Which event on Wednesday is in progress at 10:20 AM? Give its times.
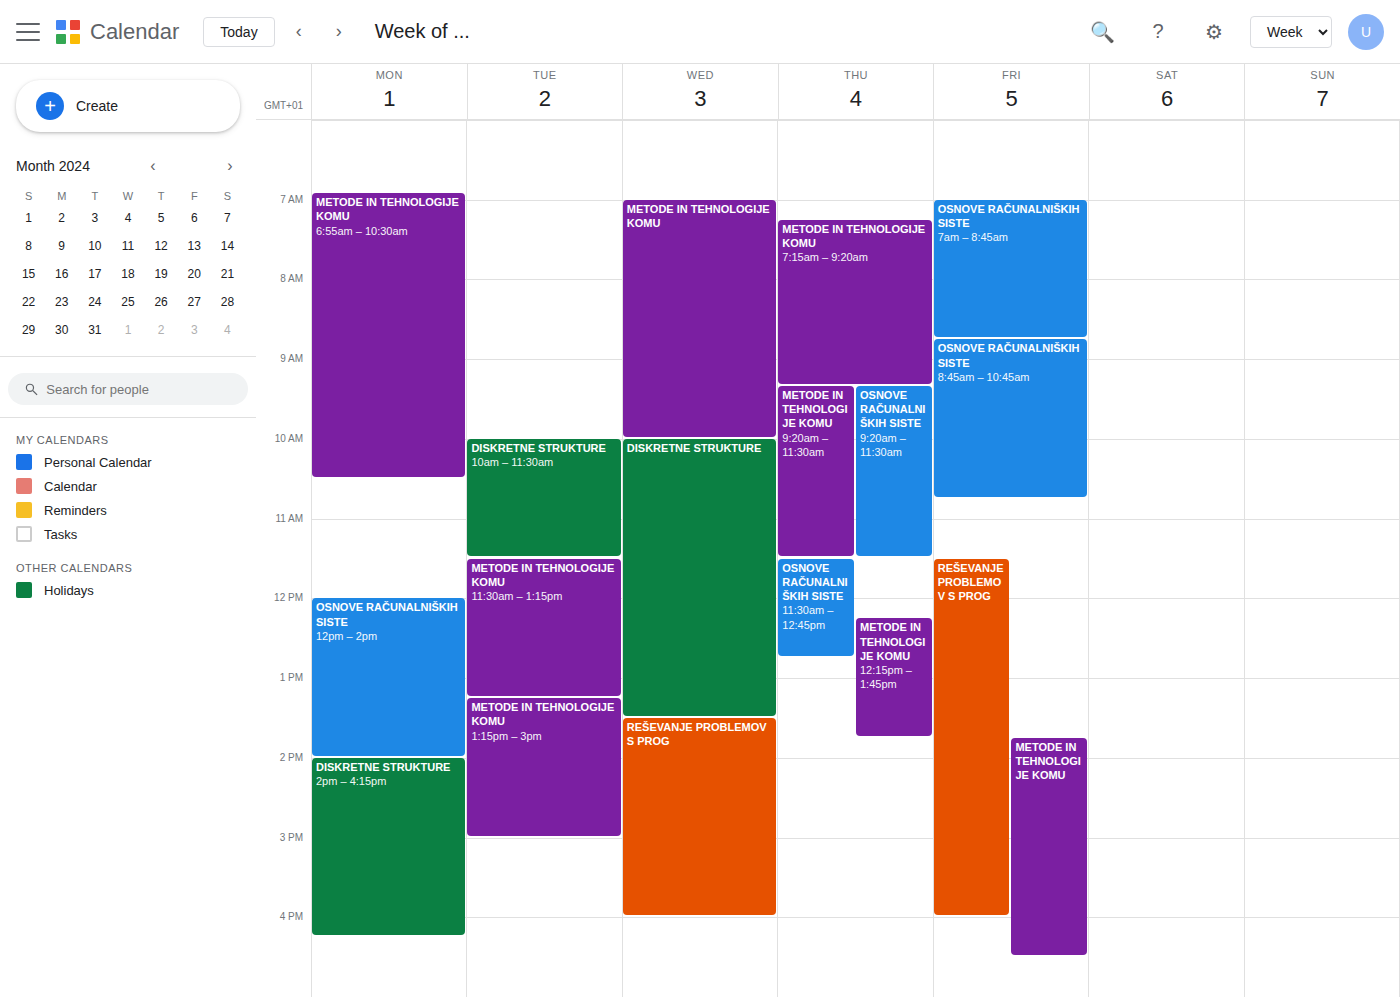
"DISKRETNE STRUKTURE", 10:00 AM to 1:30 PM